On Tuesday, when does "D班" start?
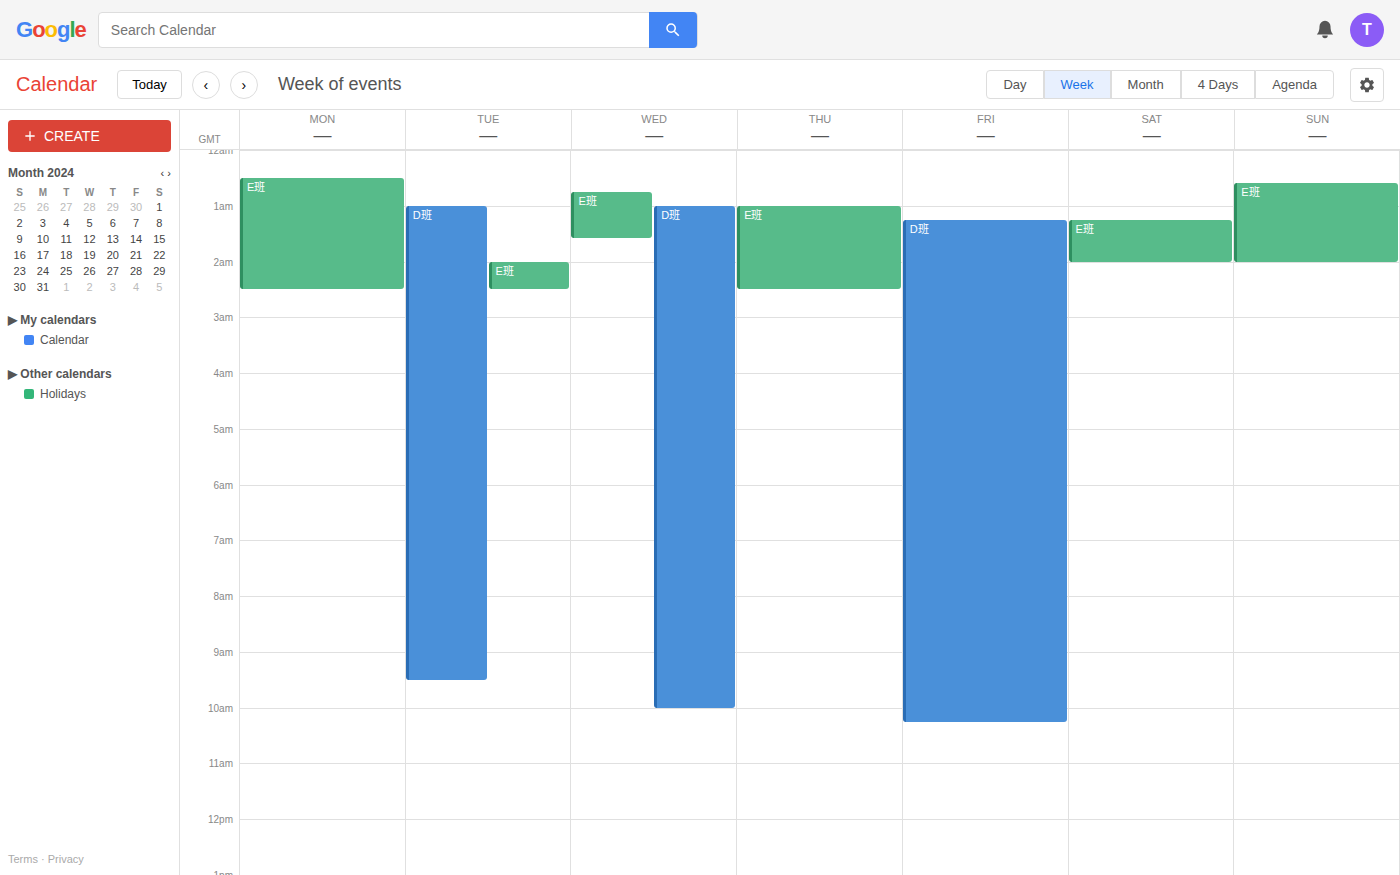
1:00 AM